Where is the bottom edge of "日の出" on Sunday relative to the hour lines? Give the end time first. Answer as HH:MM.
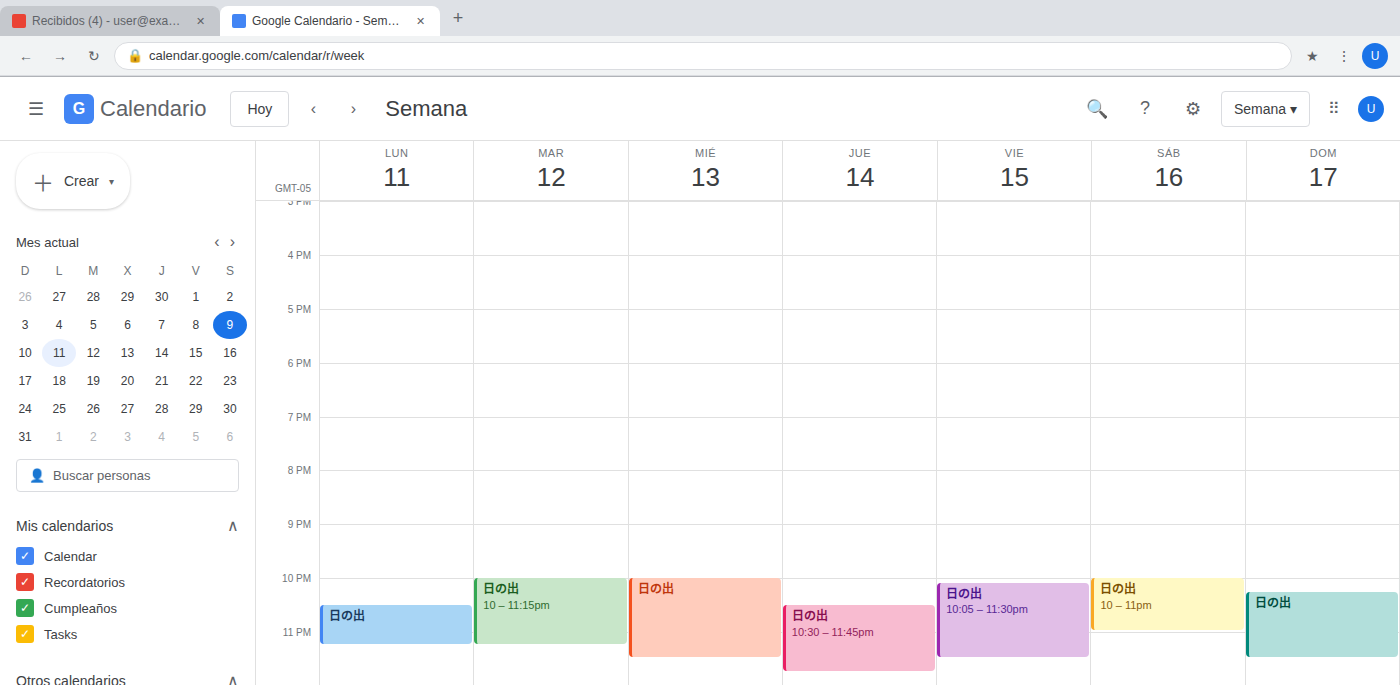
23:30 -- halfway between the 23:00 and 24:00 lines.